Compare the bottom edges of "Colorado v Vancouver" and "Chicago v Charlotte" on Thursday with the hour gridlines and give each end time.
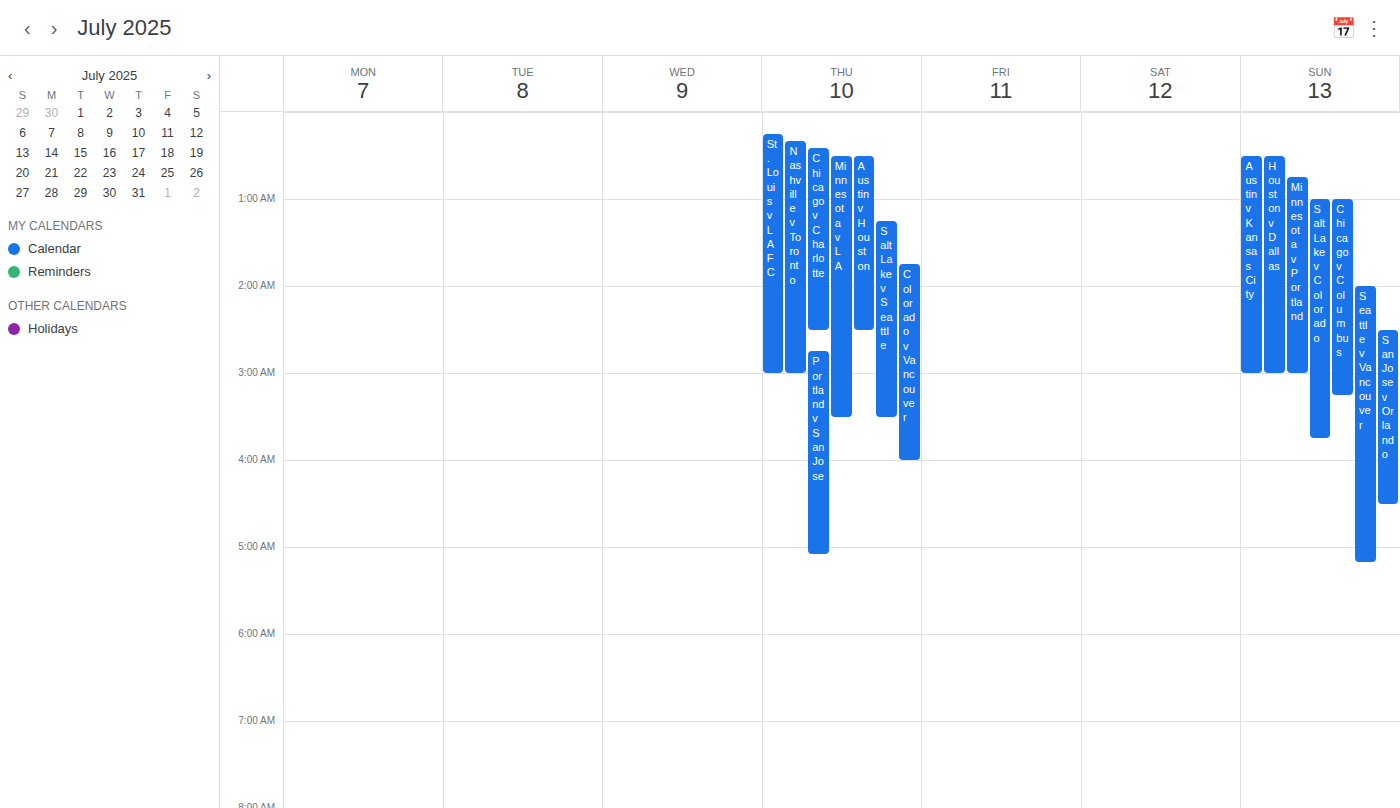
"Colorado v Vancouver": 4:00 AM, exactly on the 4 AM line. "Chicago v Charlotte": 2:30 AM, halfway between the 2 AM and 3 AM lines.